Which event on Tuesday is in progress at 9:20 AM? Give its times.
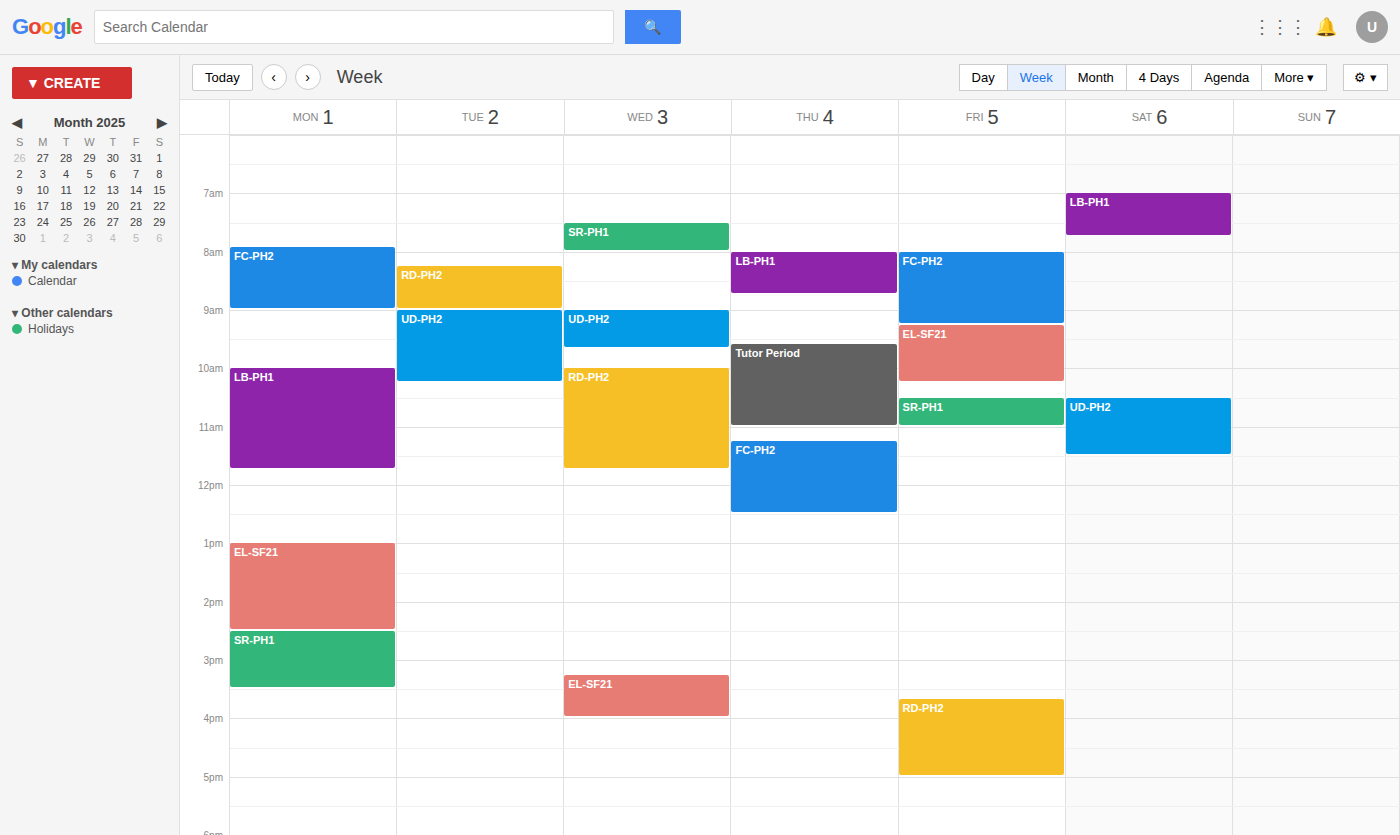
"UD-PH2", 9:00 AM to 10:15 AM